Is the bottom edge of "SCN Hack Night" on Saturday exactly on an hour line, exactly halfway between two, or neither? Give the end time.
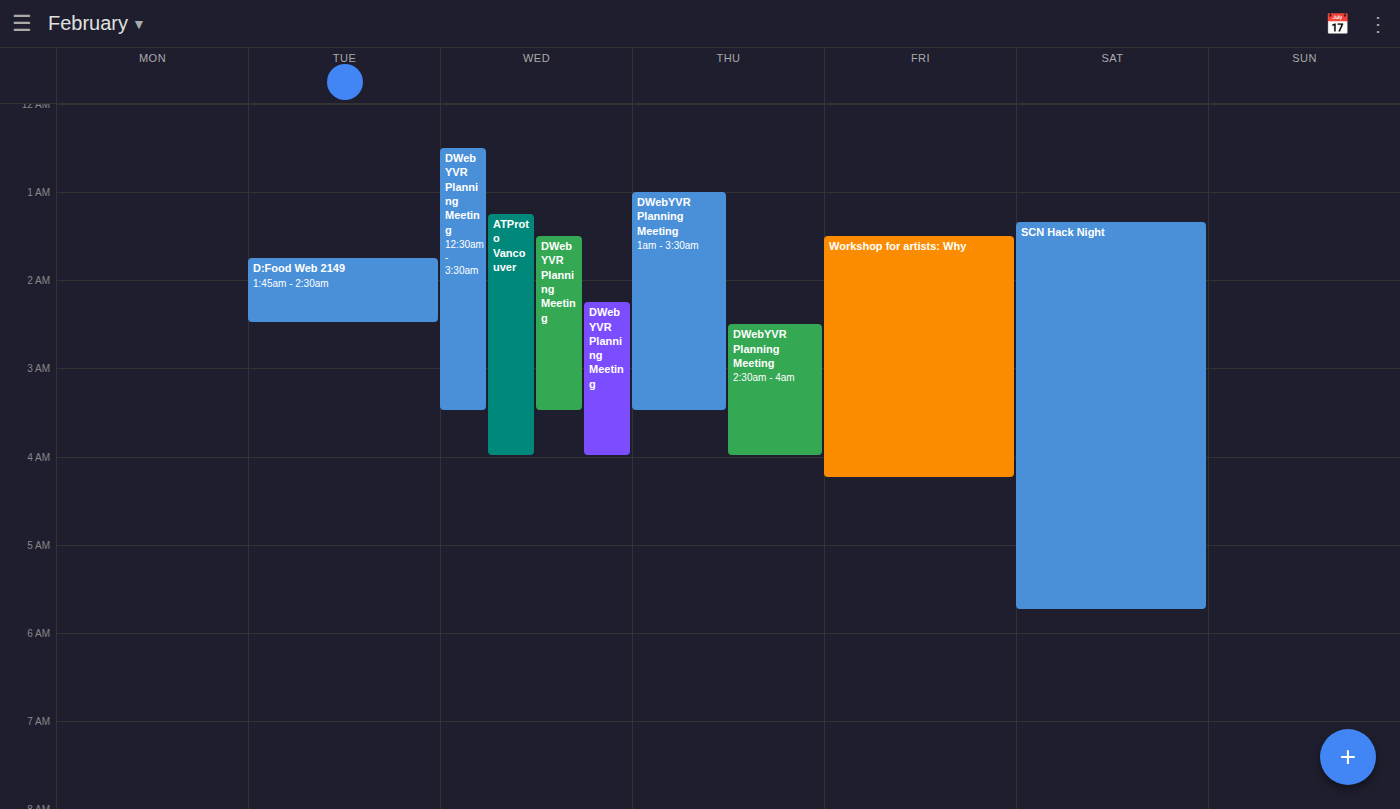
5:45 AM -- neither: three quarters of the way from the 5 AM line to the 6 AM line.